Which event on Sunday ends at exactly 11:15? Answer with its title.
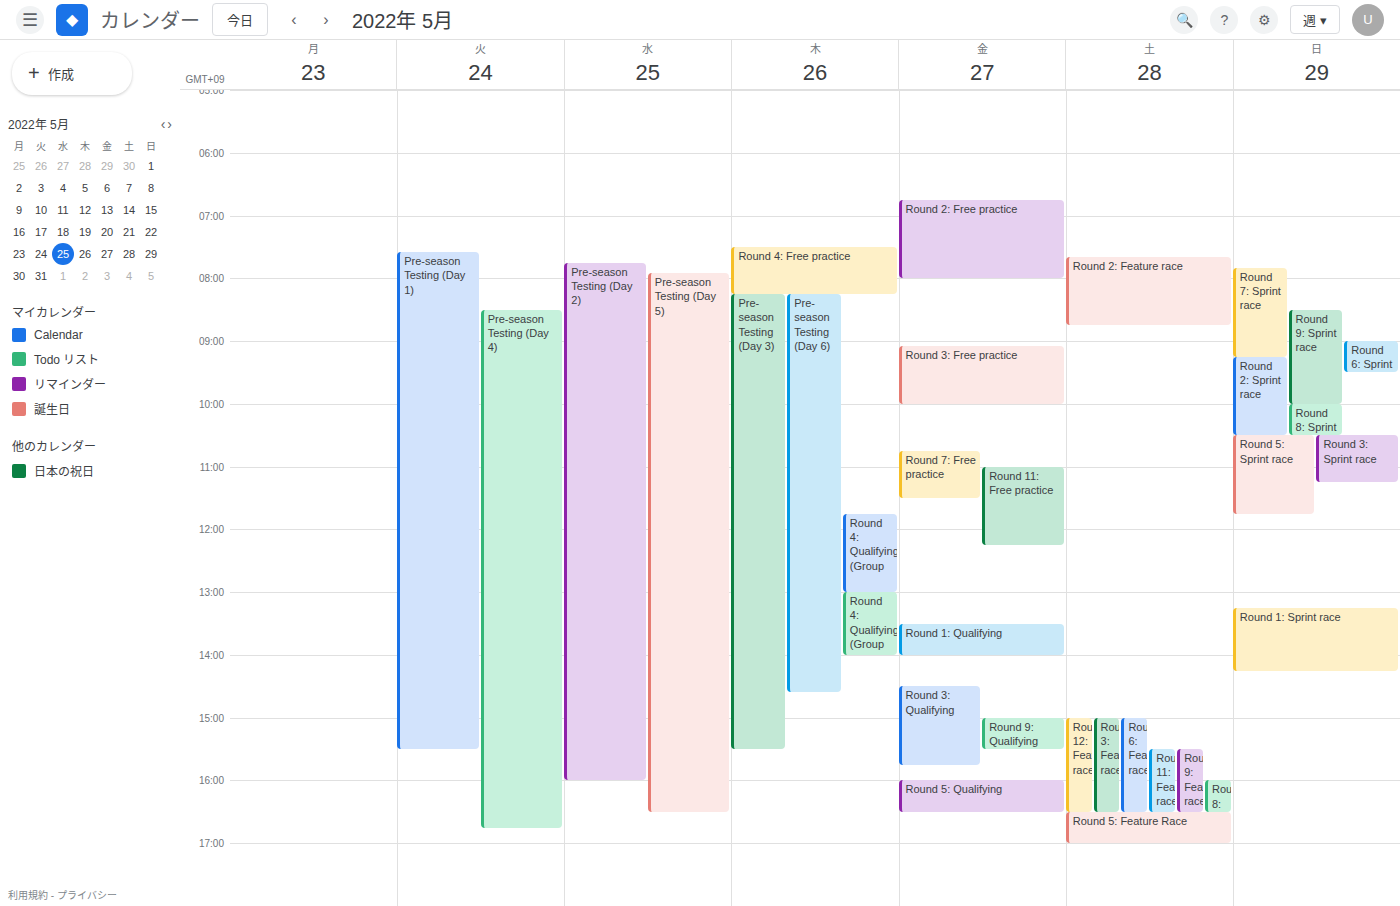
"Round 3: Sprint race"